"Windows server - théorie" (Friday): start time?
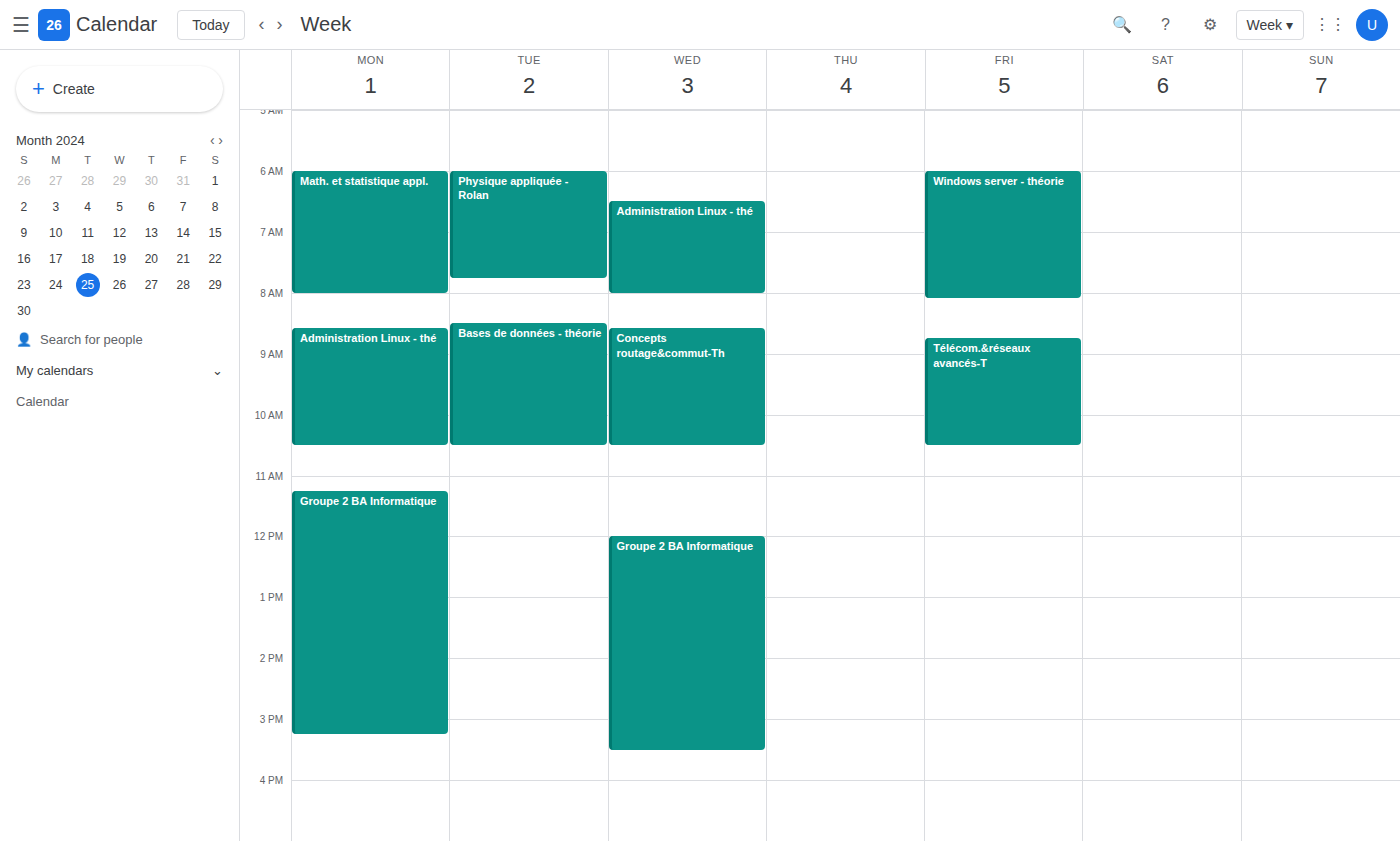
6:00 AM